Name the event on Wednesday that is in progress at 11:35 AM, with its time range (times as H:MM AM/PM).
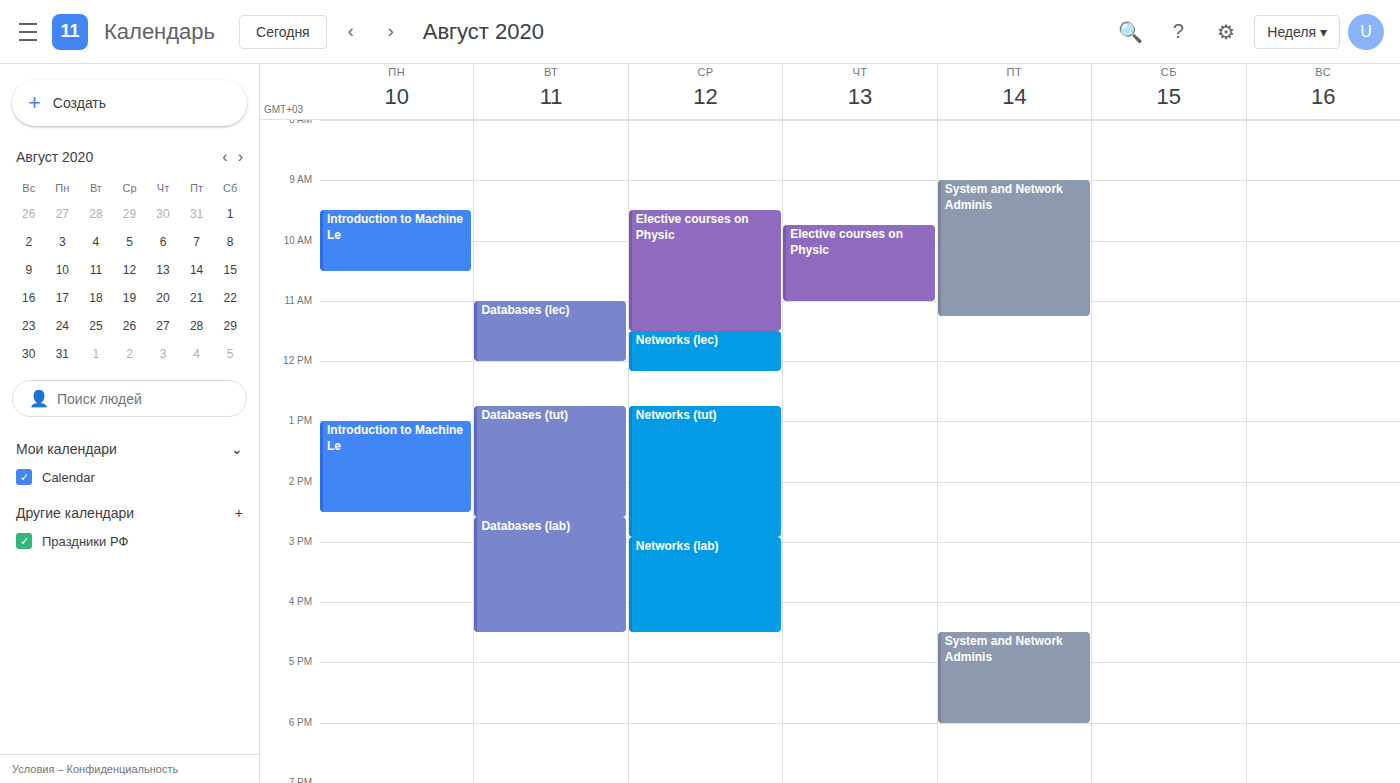
"Networks (lec)", 11:30 AM to 12:10 PM